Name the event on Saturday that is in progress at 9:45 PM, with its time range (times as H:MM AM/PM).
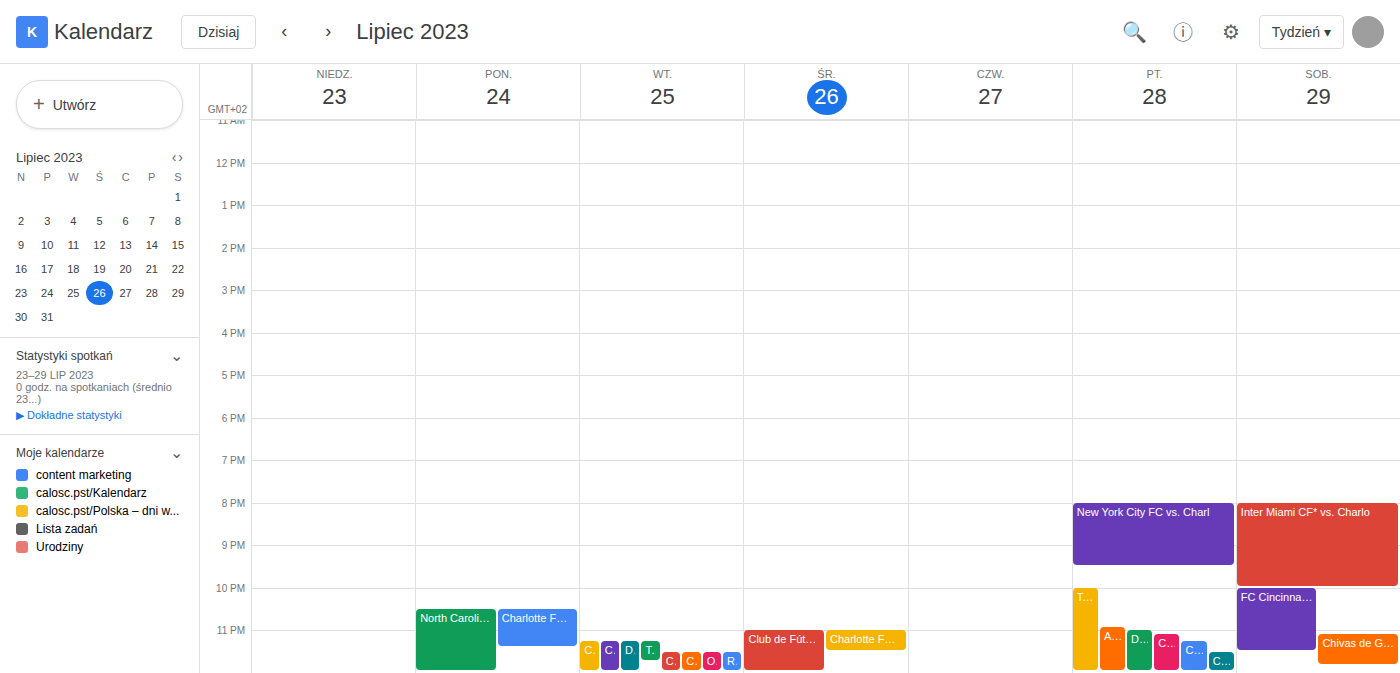
"Inter Miami CF* vs. Charlo", 8:00 PM to 10:00 PM